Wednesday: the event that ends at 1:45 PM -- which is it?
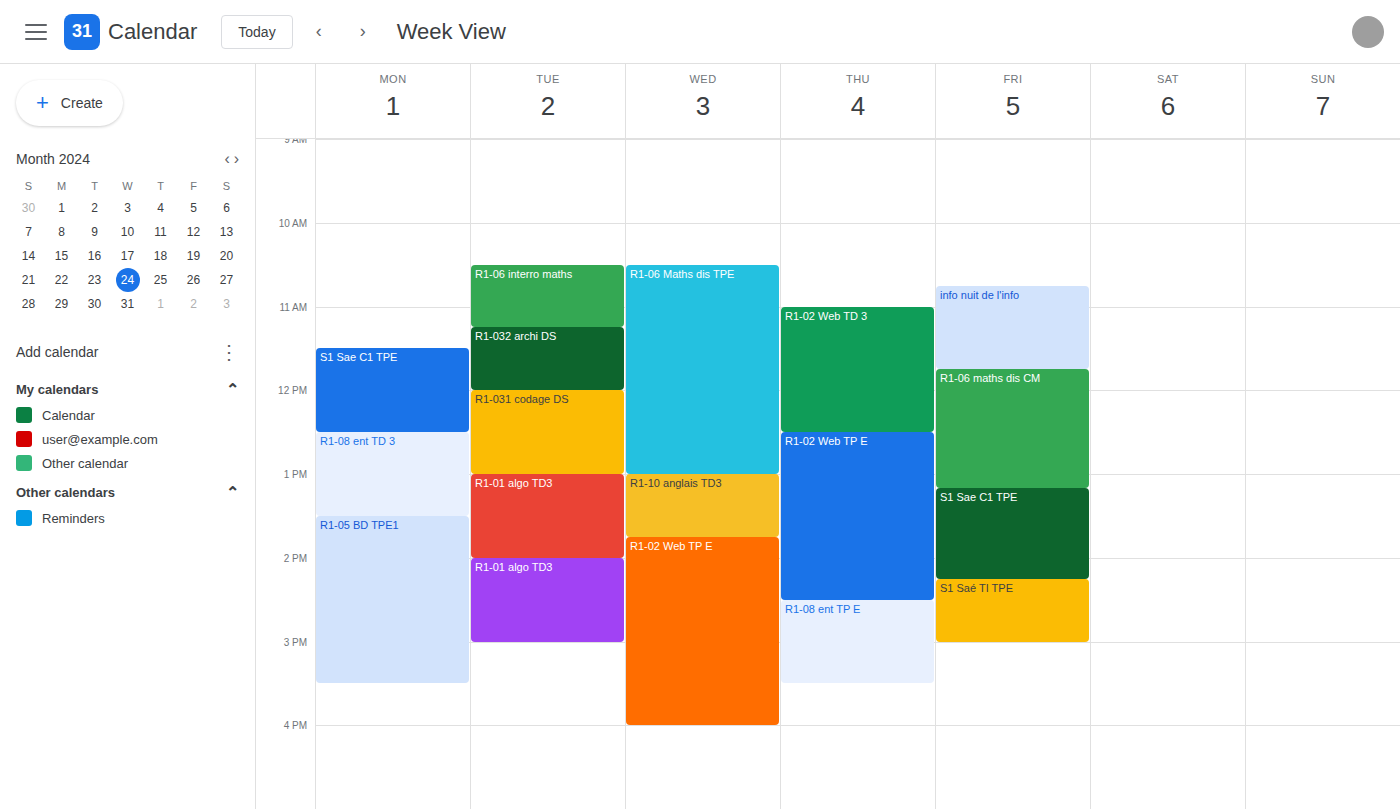
"R1-10 anglais TD3"